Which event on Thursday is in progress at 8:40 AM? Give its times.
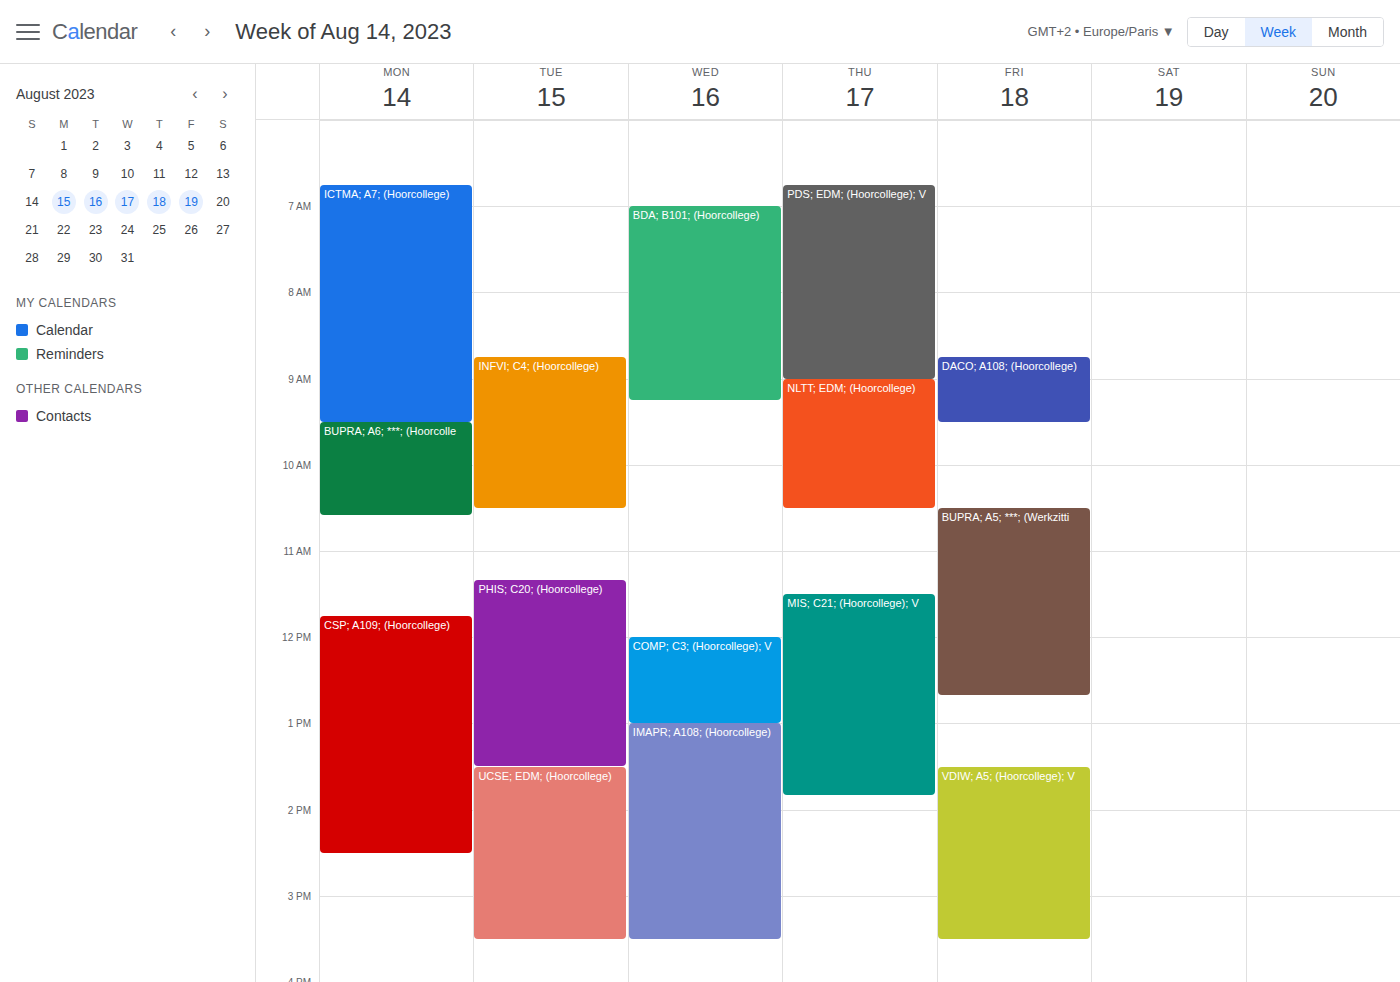
"PDS; EDM; (Hoorcollege); V", 6:45 AM to 9:00 AM